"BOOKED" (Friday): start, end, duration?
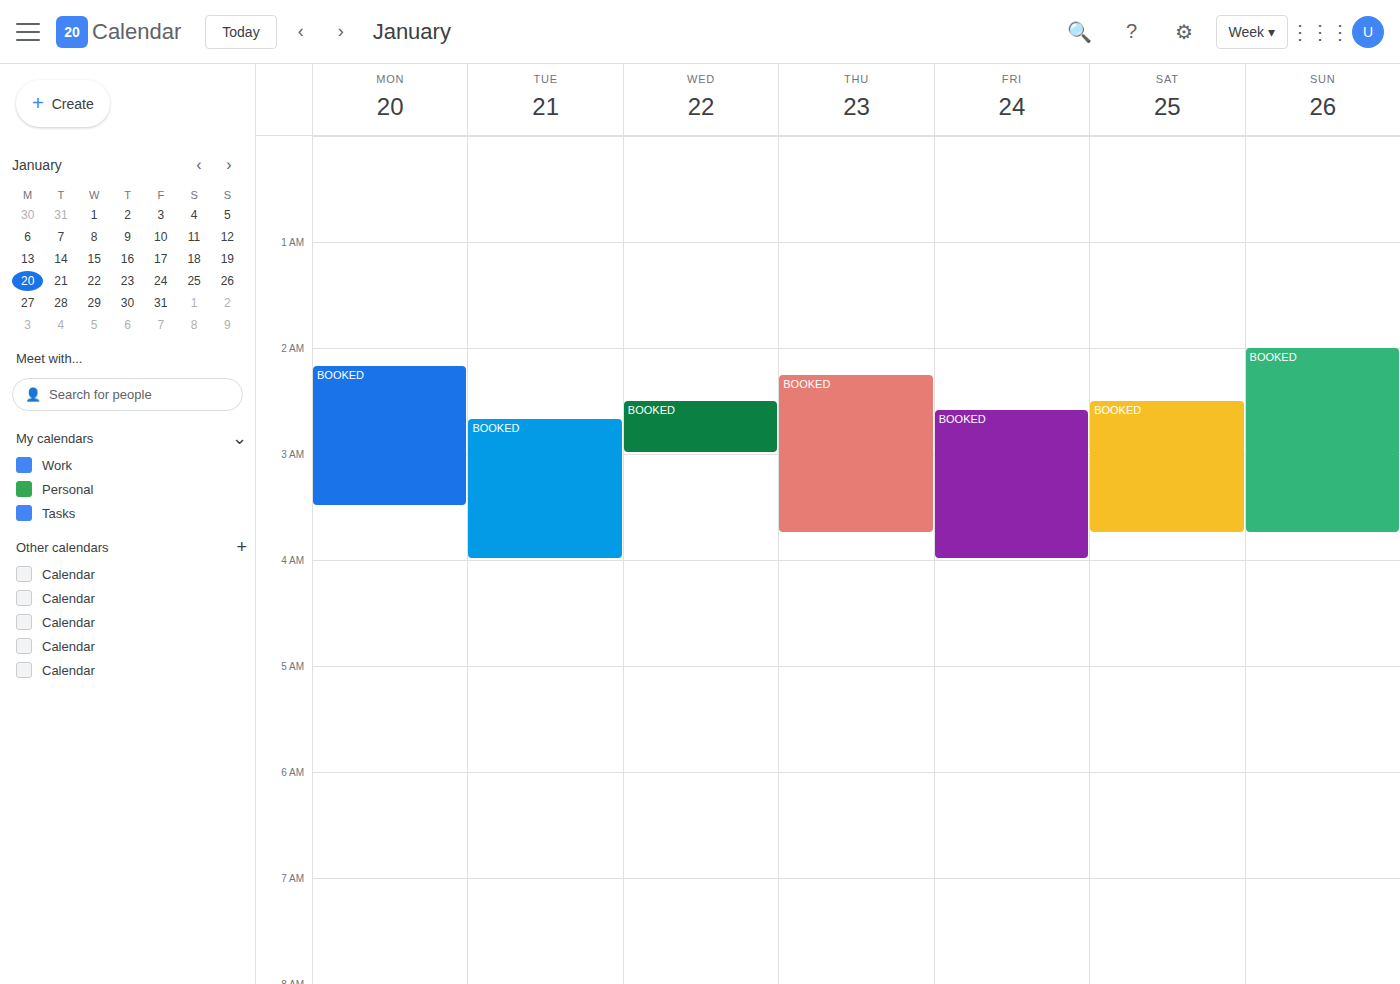
2:35 AM to 4:00 AM, 1 hour 25 minutes